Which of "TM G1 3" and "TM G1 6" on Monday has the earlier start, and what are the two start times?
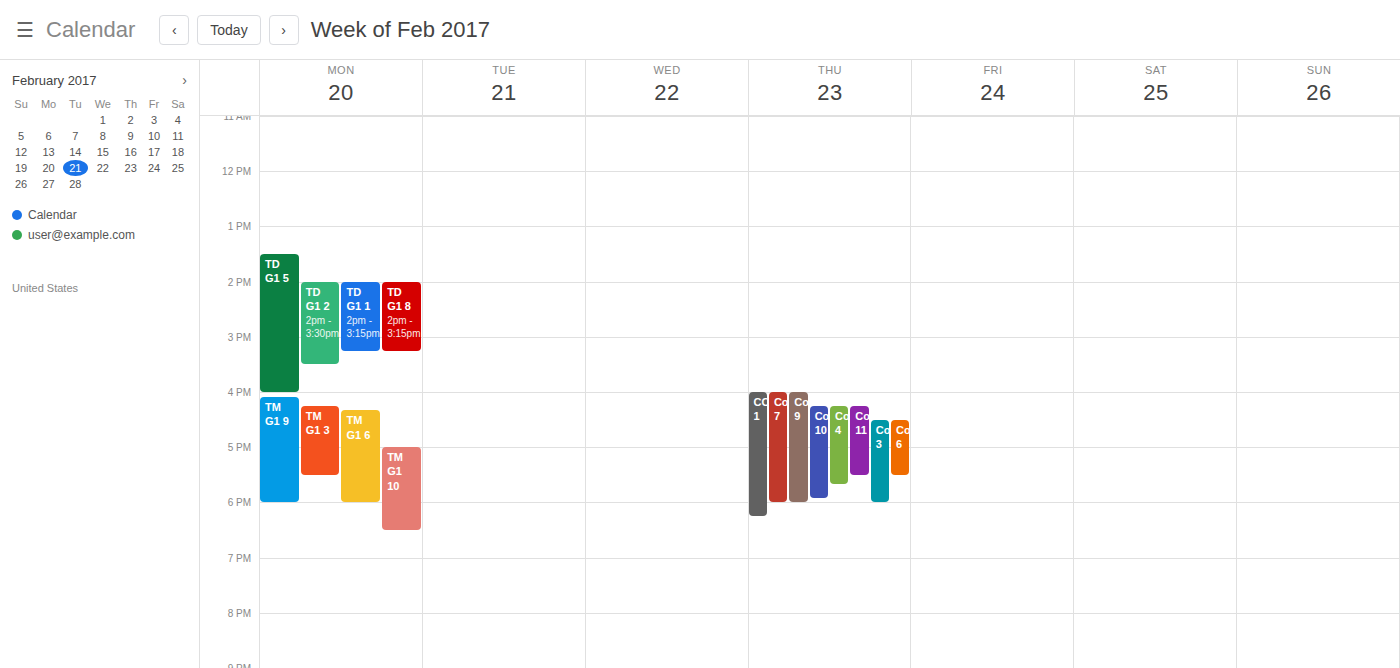
"TM G1 3" 16:15; "TM G1 6" 16:20.